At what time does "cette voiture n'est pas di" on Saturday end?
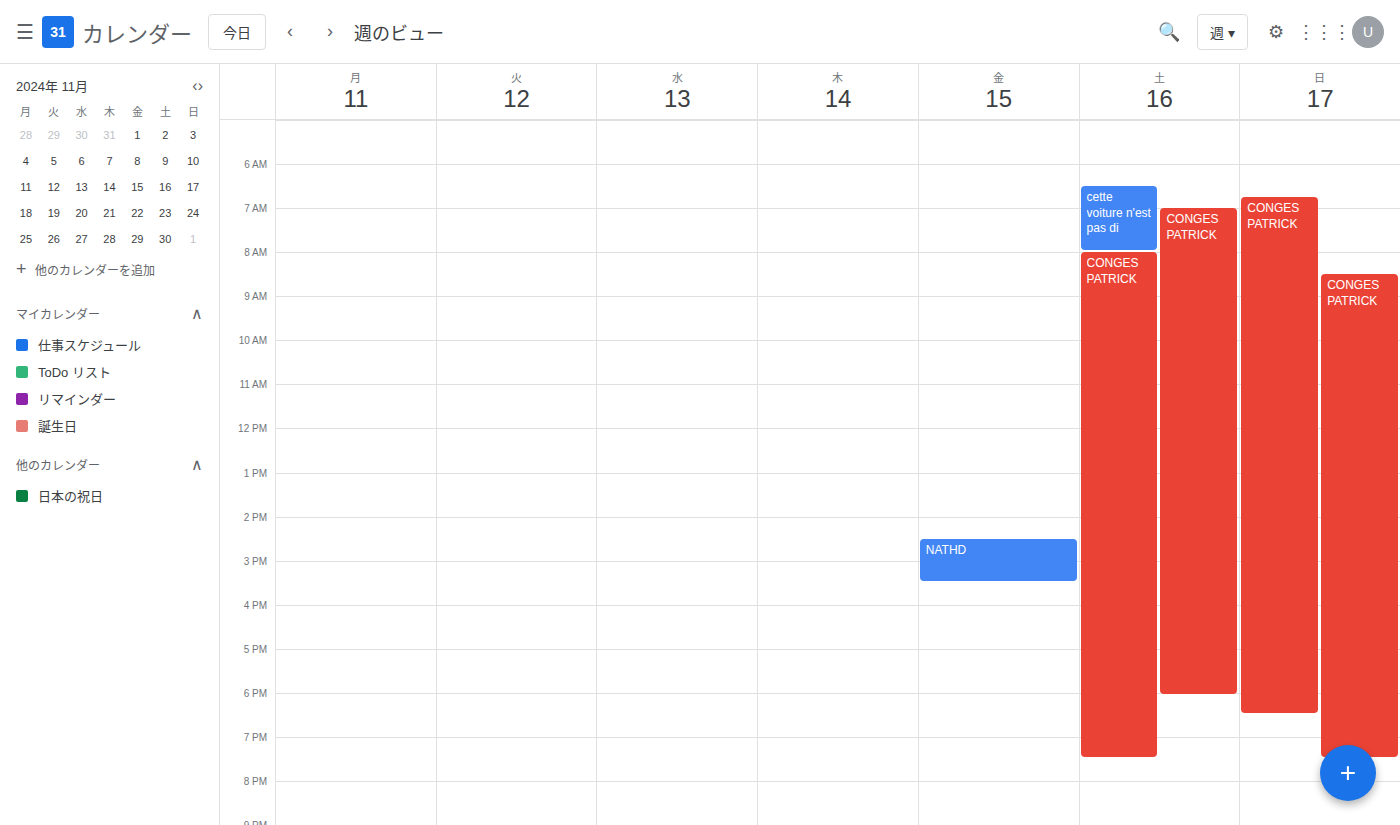
8:00 AM